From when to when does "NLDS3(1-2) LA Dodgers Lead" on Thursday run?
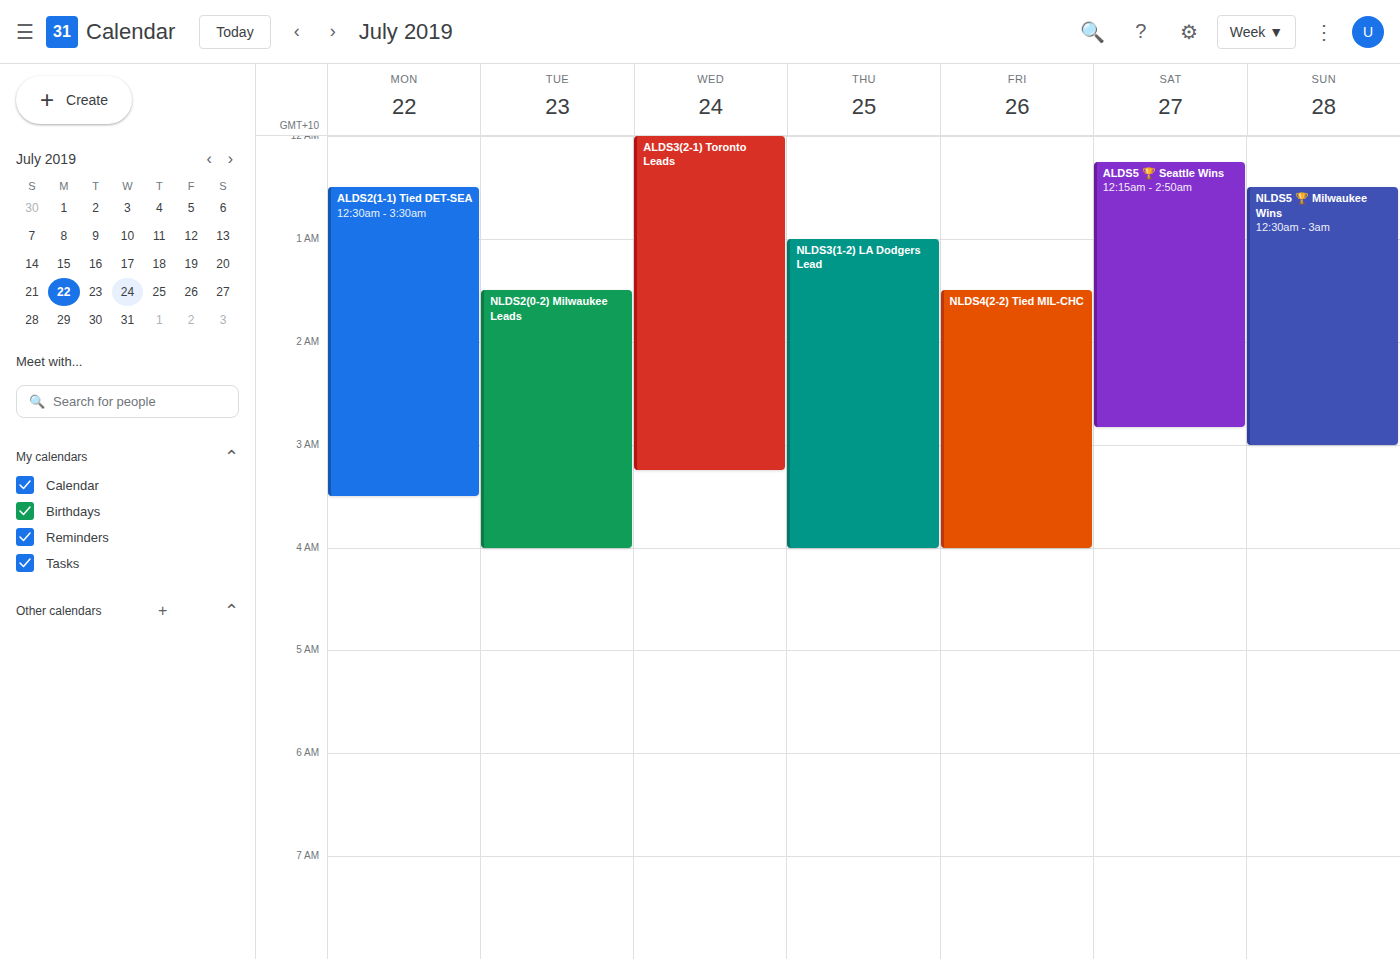
01:00 to 04:00